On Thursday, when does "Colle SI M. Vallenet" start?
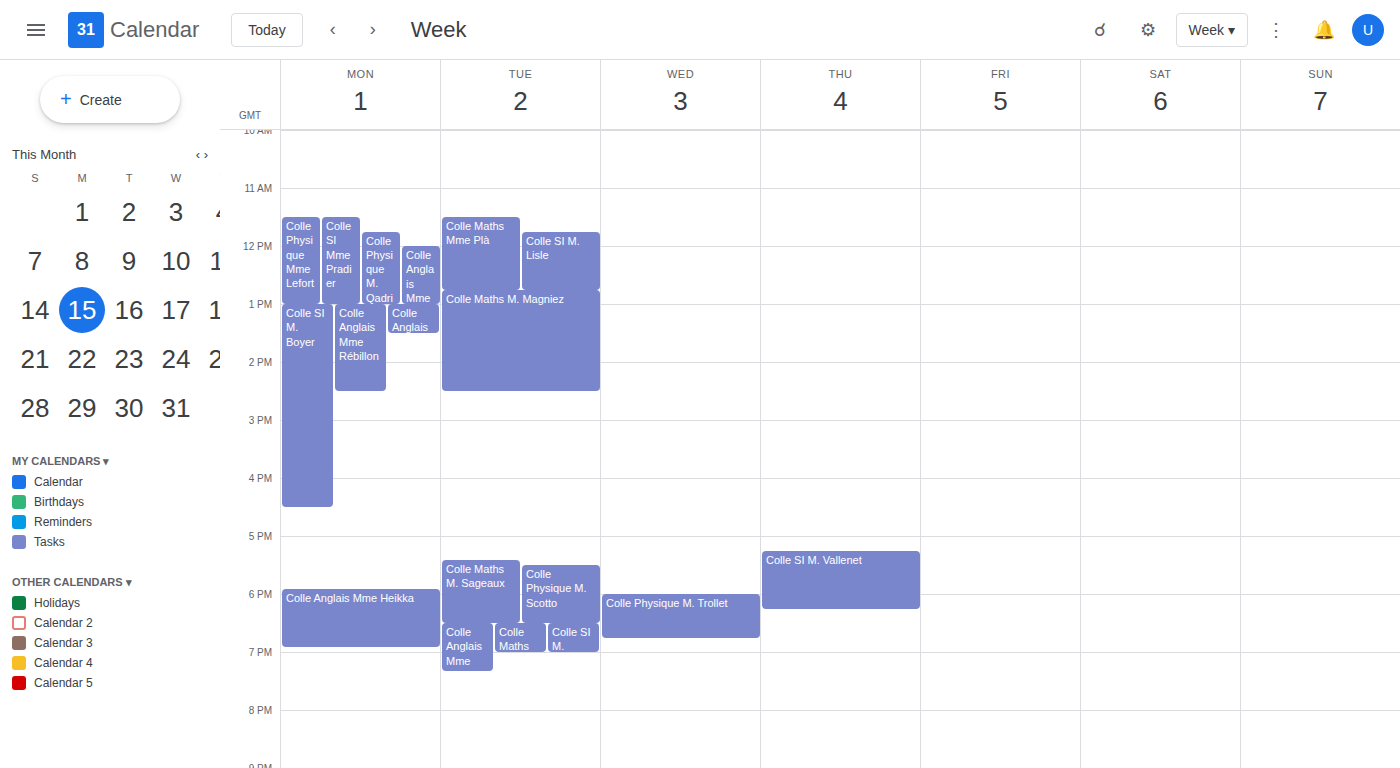
5:15 PM